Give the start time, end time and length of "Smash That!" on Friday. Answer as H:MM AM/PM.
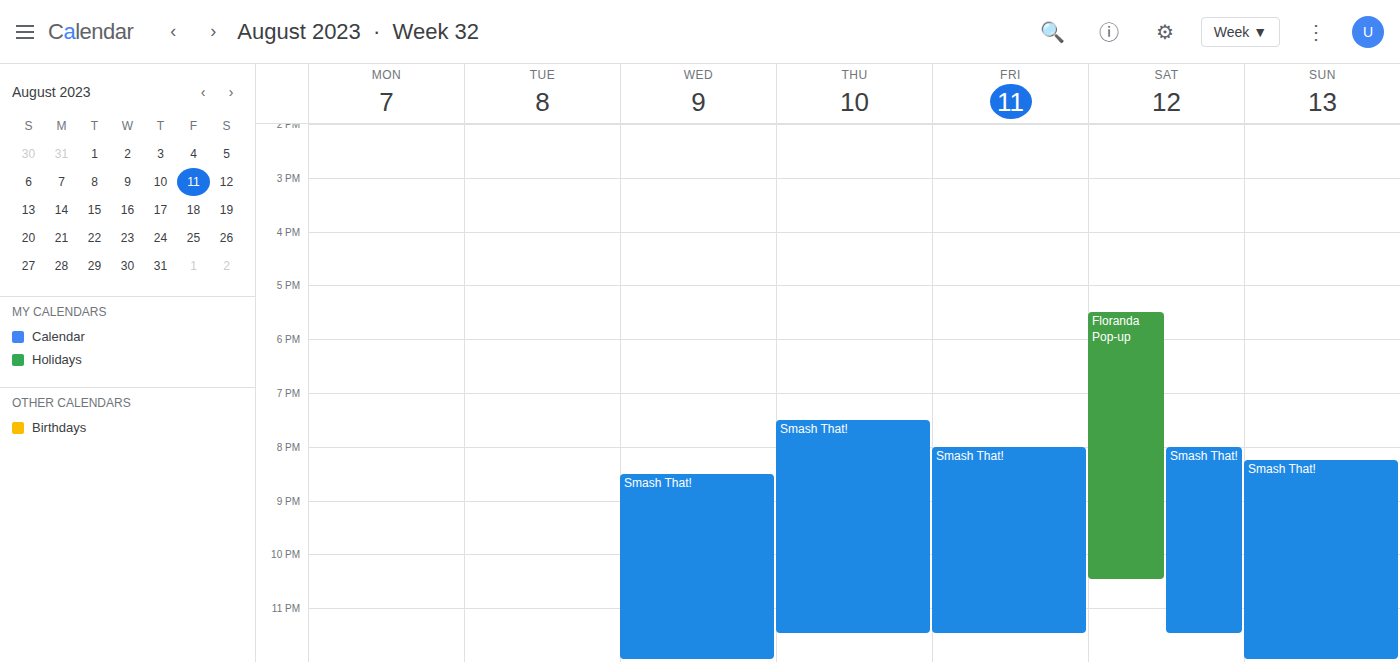
8:00 PM to 11:30 PM, 3 hours 30 minutes